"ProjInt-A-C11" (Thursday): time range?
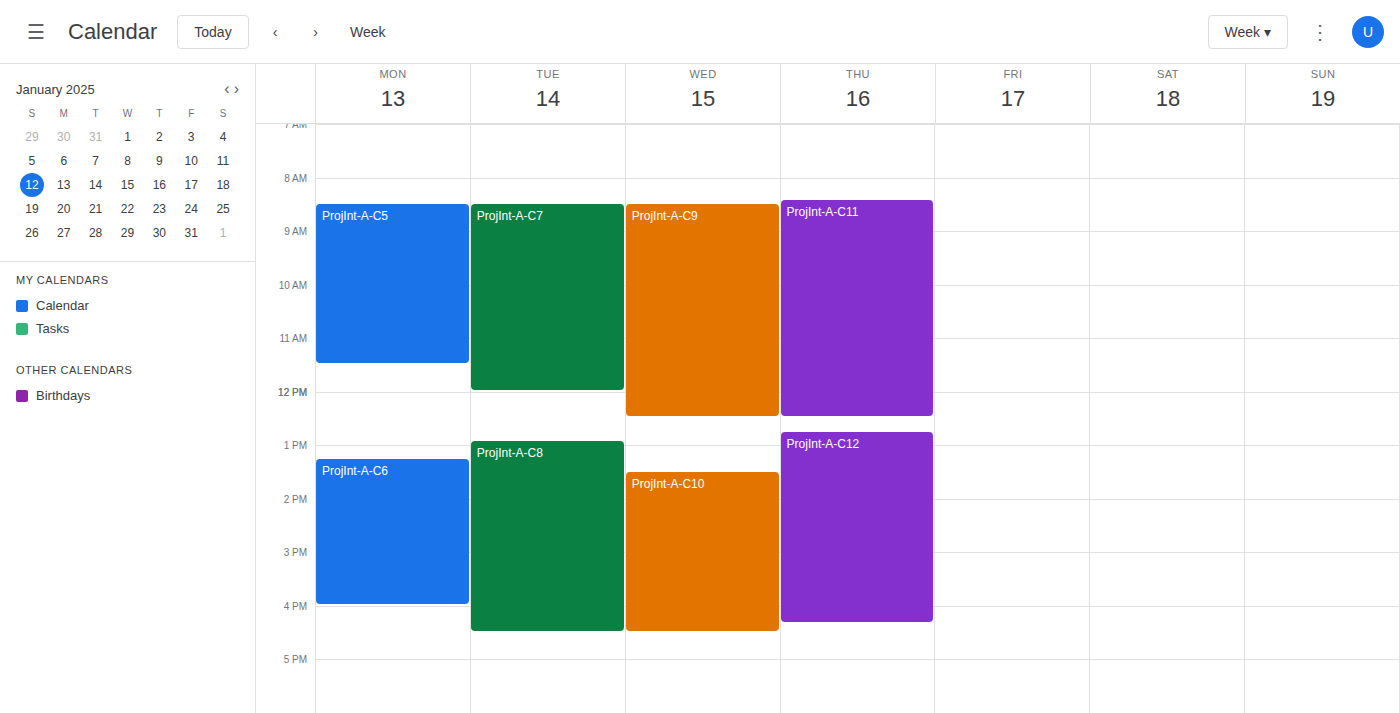
08:25 to 12:30